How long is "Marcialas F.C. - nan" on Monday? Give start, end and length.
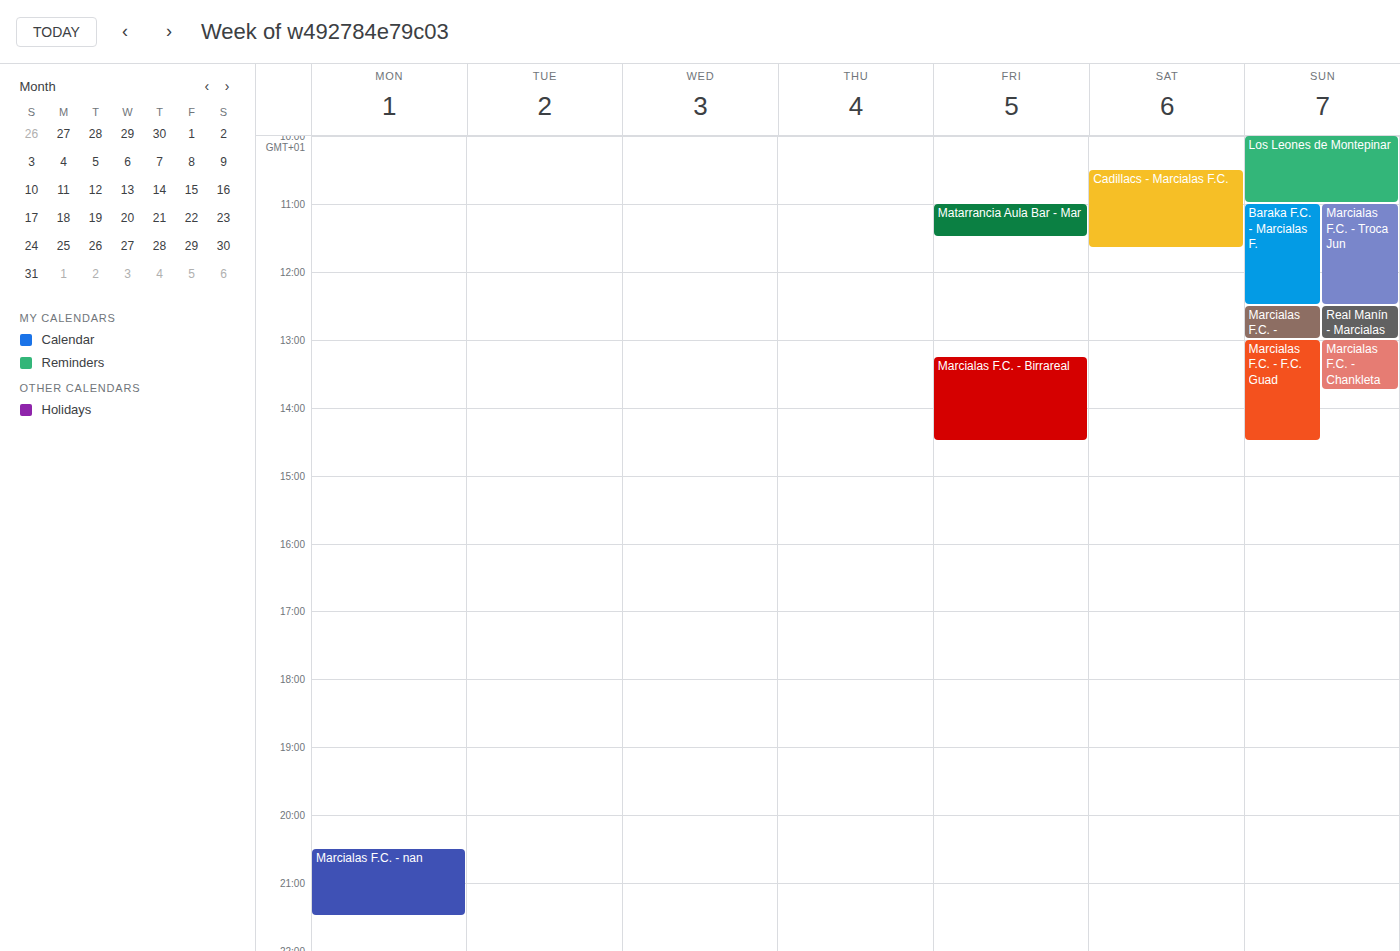
20:30 to 21:30, 1 hour